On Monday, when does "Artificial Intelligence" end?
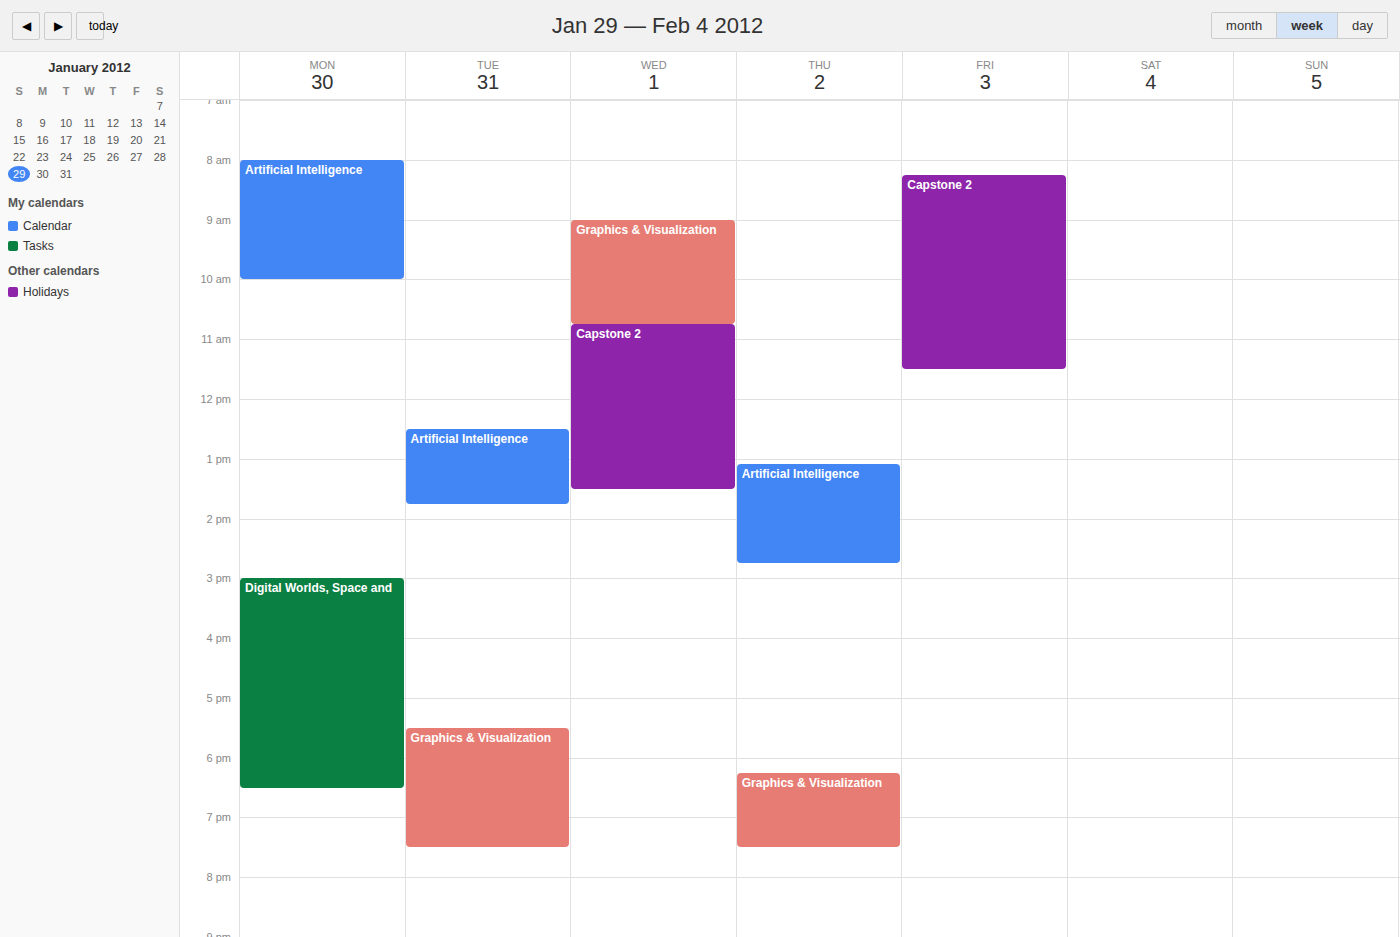
10:00 AM